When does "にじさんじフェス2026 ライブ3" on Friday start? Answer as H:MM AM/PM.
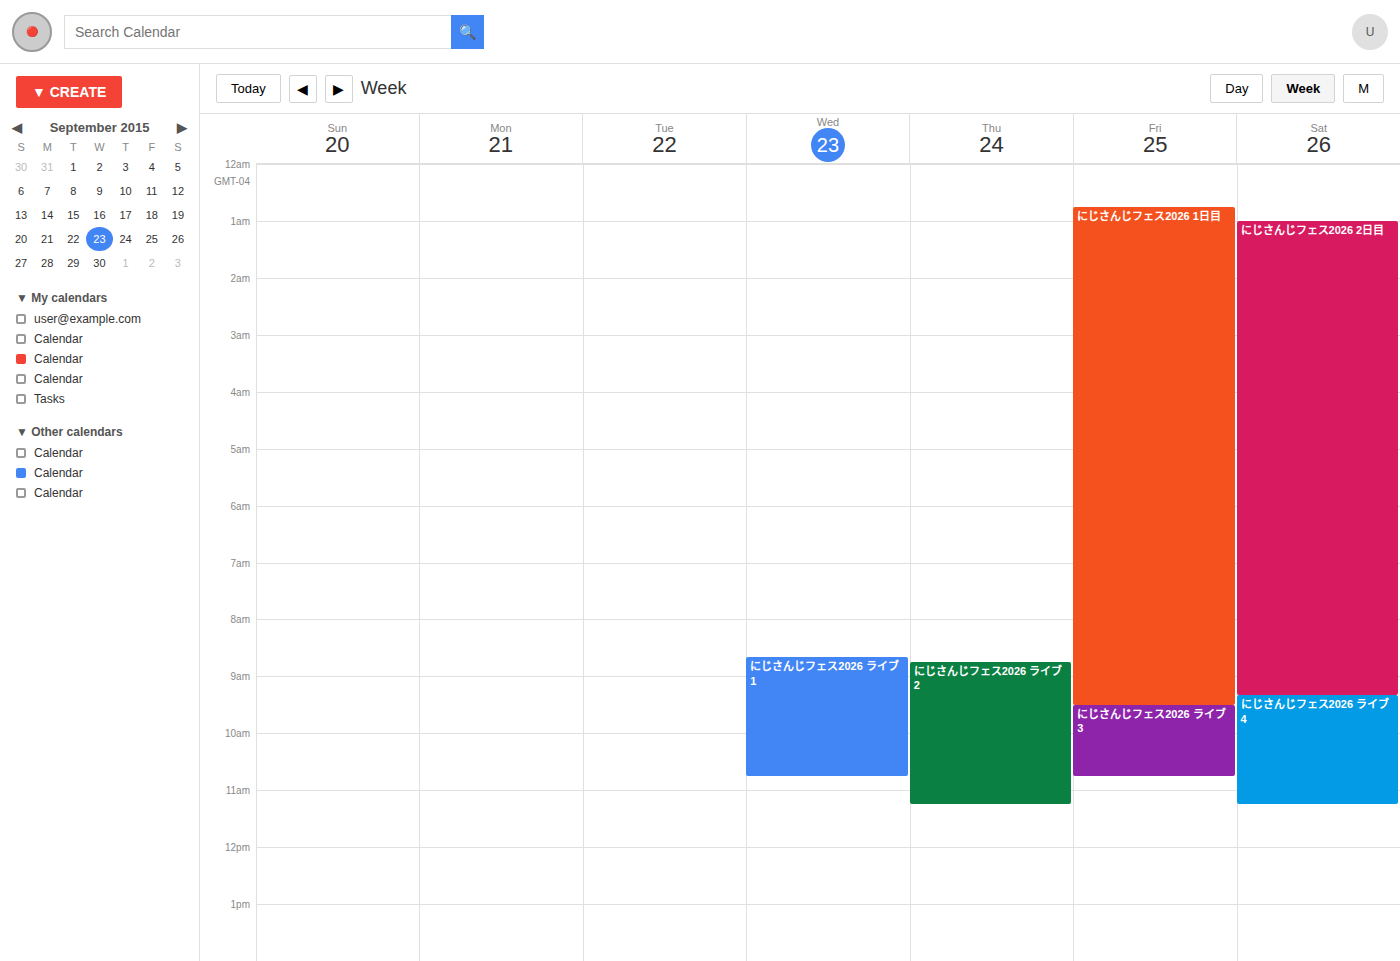
9:30 AM